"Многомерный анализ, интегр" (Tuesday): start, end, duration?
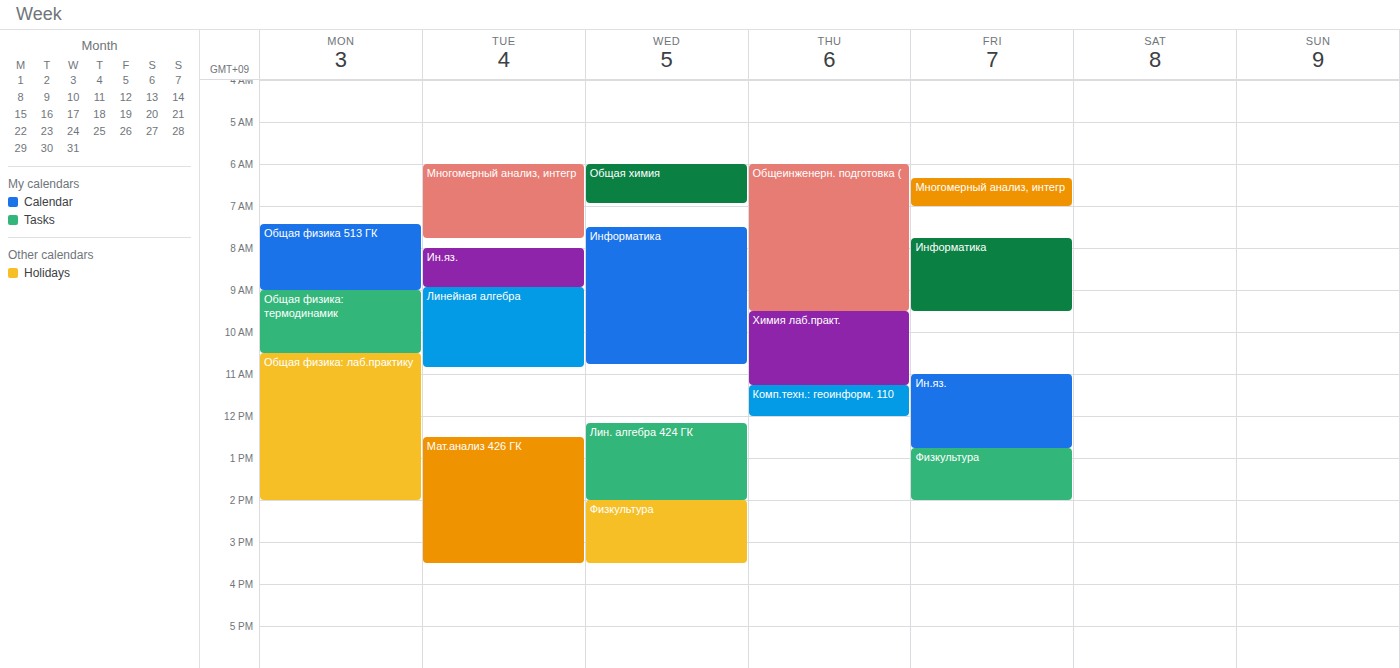
6:00 AM to 7:45 AM, 1 hour 45 minutes